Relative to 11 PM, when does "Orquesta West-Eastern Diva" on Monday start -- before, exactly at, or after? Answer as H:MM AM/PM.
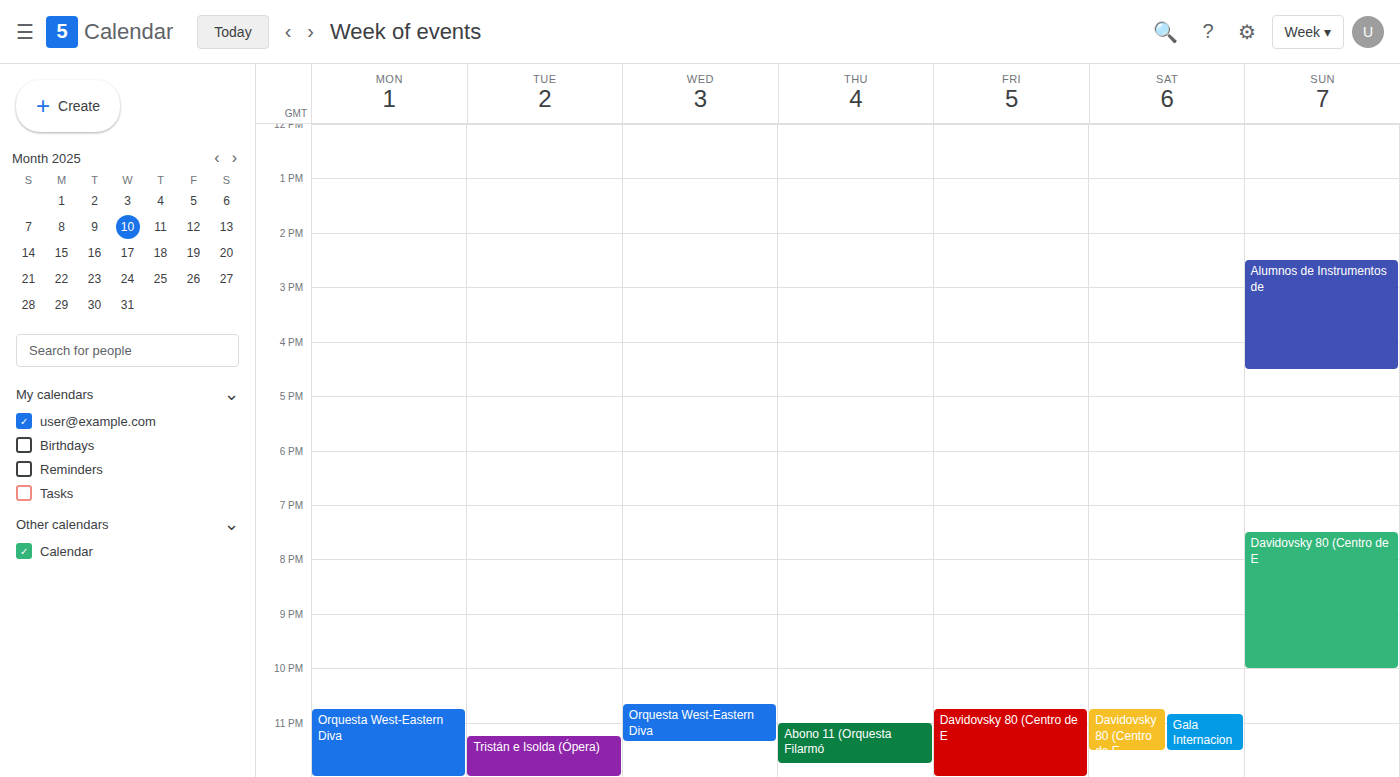
10:45 PM -- before 11 PM, 15 minutes above the 11 PM line.